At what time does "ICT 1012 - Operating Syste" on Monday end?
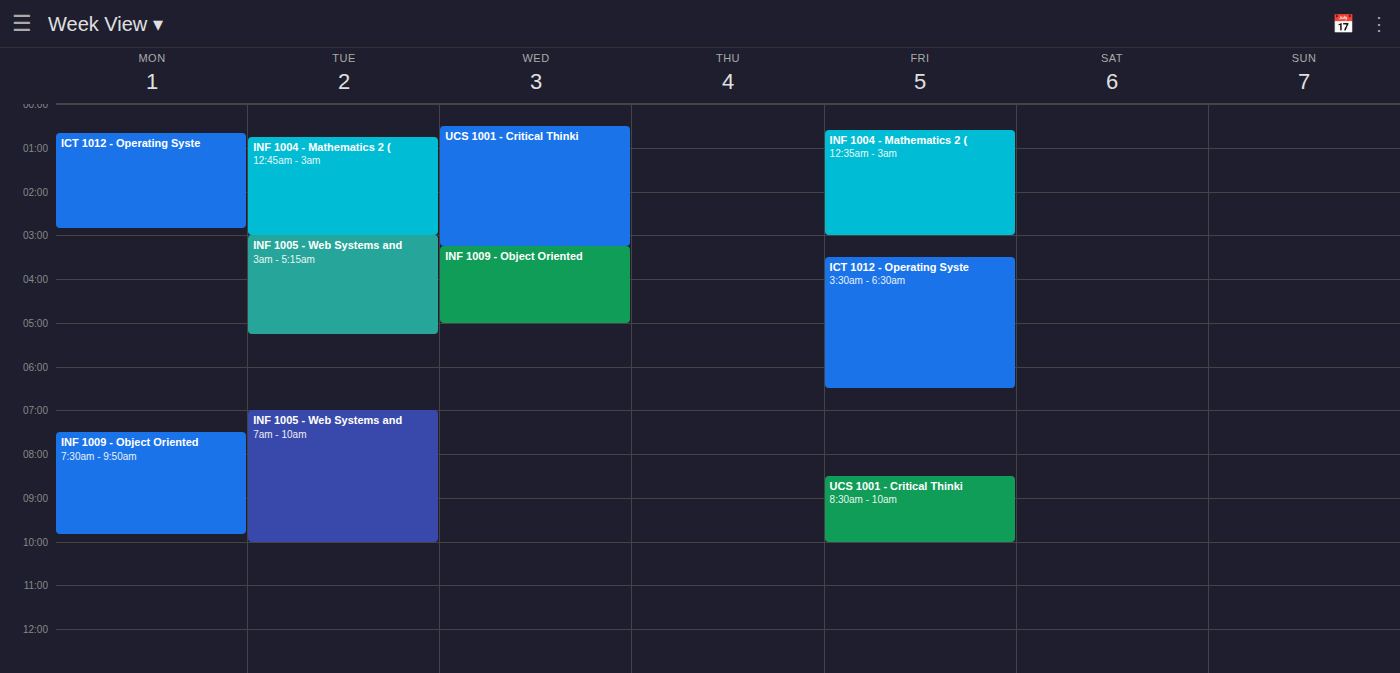
02:50